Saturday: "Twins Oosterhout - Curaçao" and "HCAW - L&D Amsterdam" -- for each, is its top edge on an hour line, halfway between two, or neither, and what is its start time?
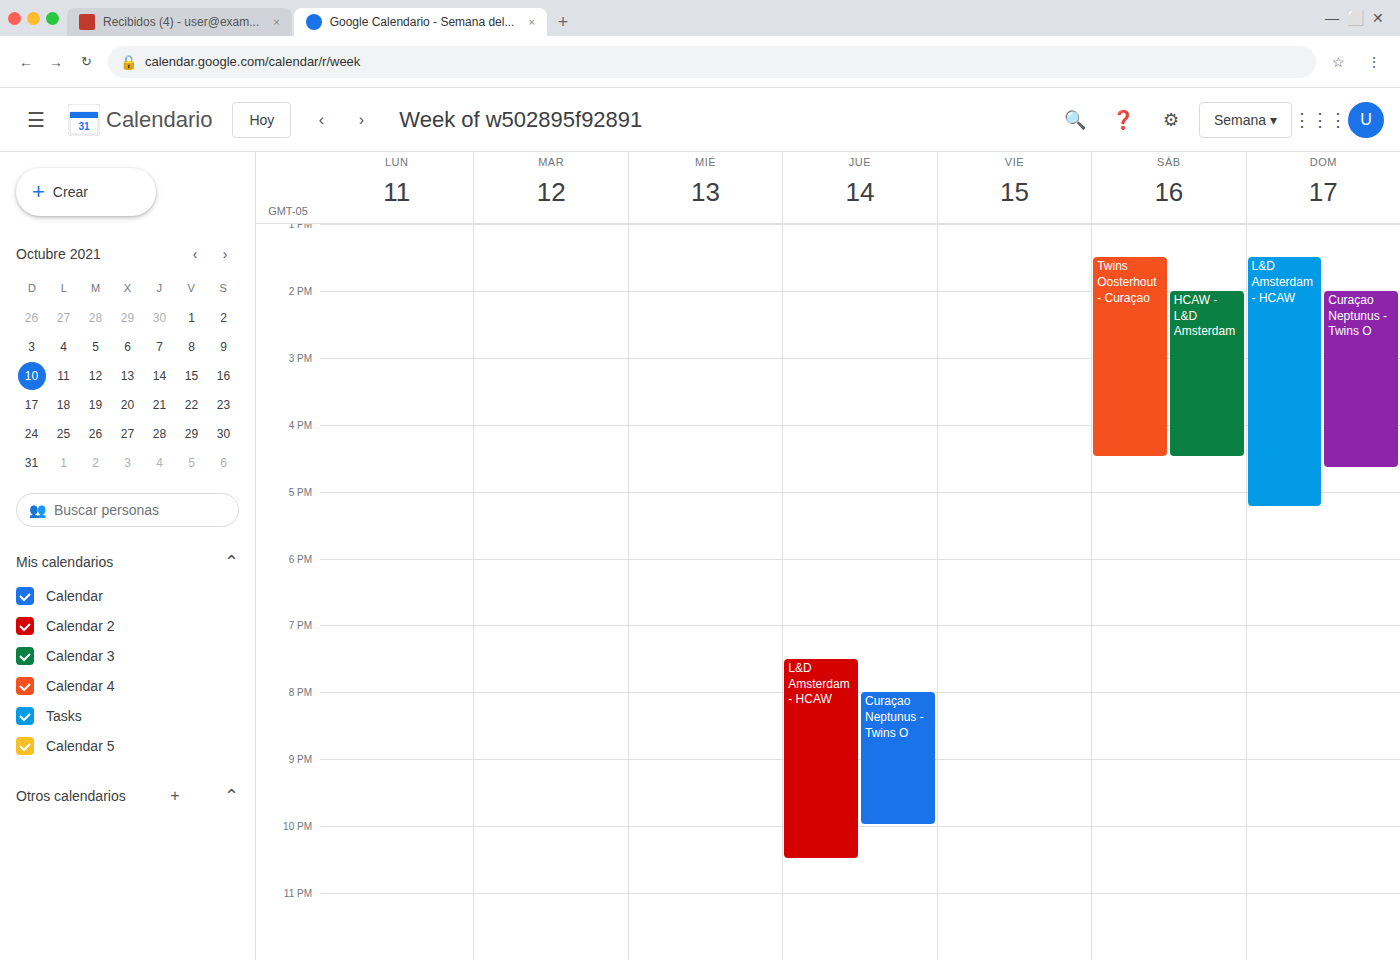
"Twins Oosterhout - Curaçao": 1:30 PM, halfway between the 1 PM and 2 PM lines. "HCAW - L&D Amsterdam": 2:00 PM, exactly on the 2 PM line.